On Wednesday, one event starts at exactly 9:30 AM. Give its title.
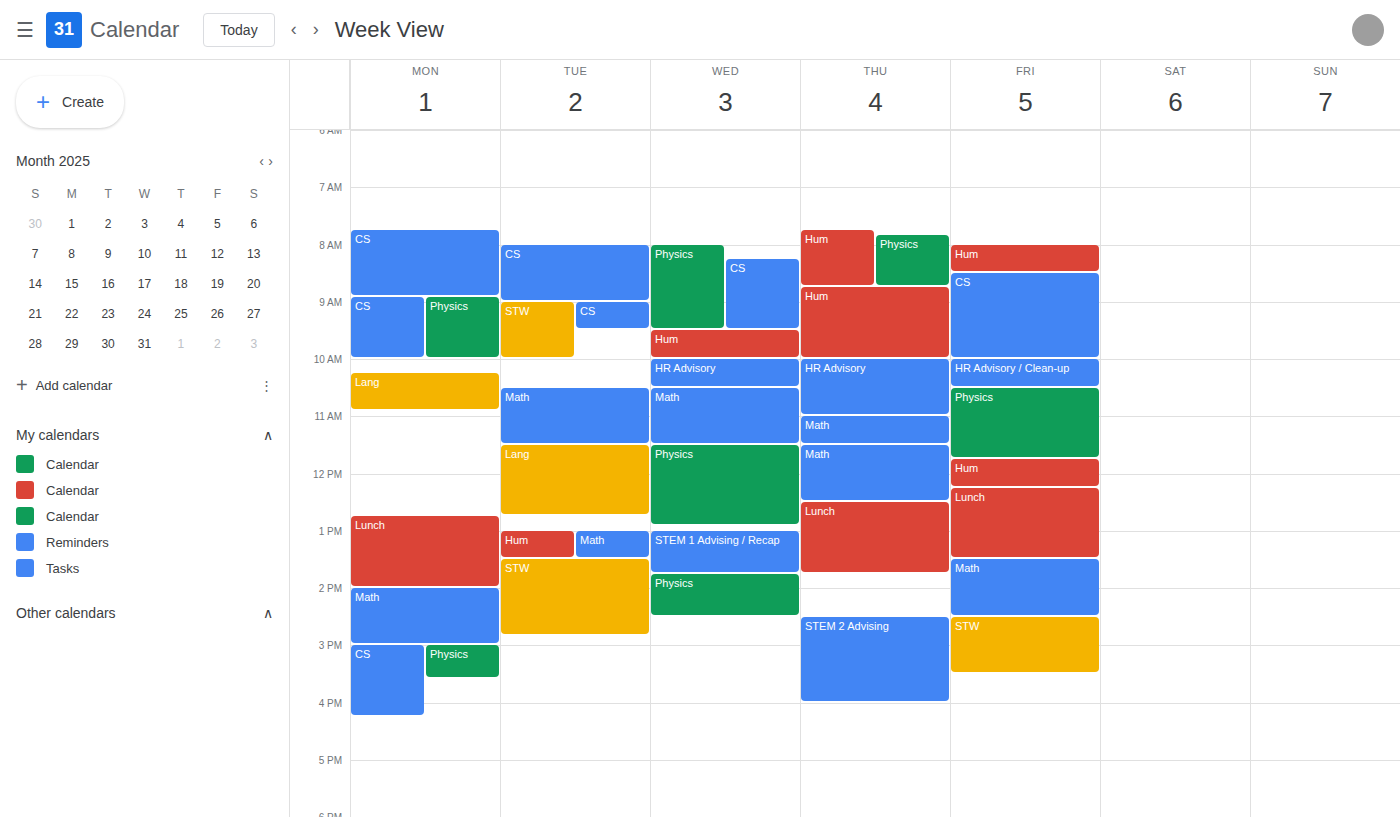
"Hum"